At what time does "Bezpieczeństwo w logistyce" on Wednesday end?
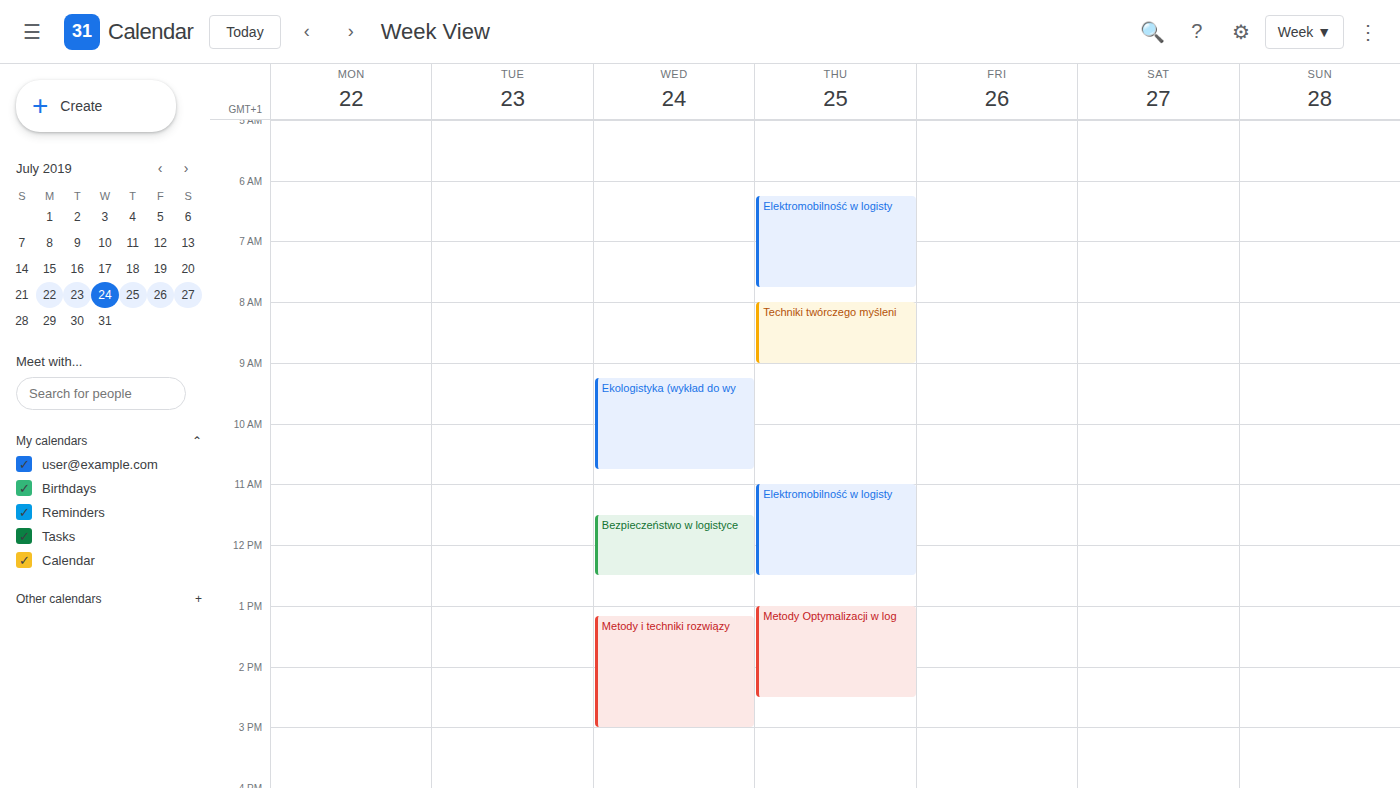
12:30 PM